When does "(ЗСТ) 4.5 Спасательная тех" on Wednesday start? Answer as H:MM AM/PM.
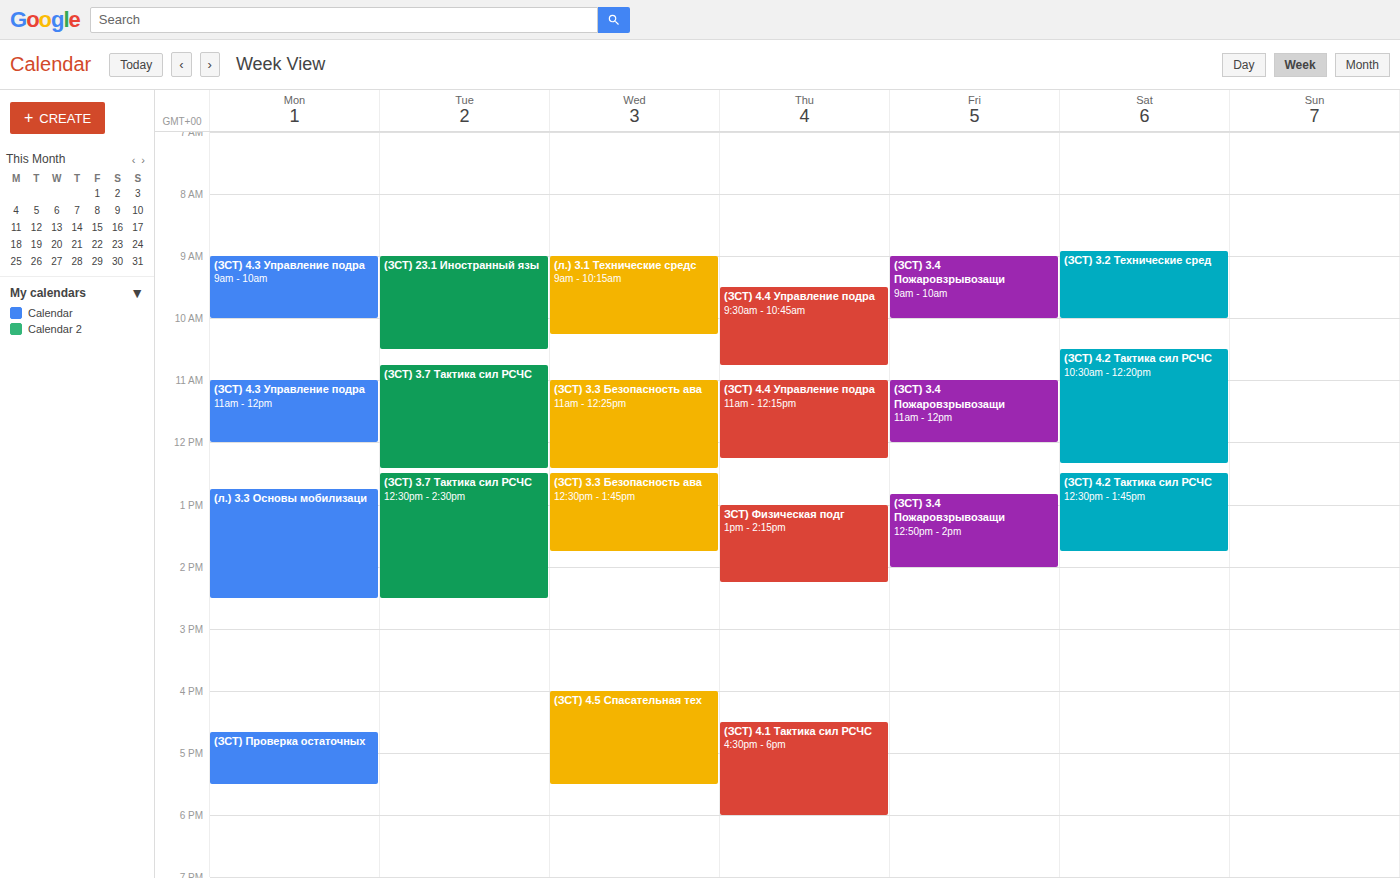
4:00 PM